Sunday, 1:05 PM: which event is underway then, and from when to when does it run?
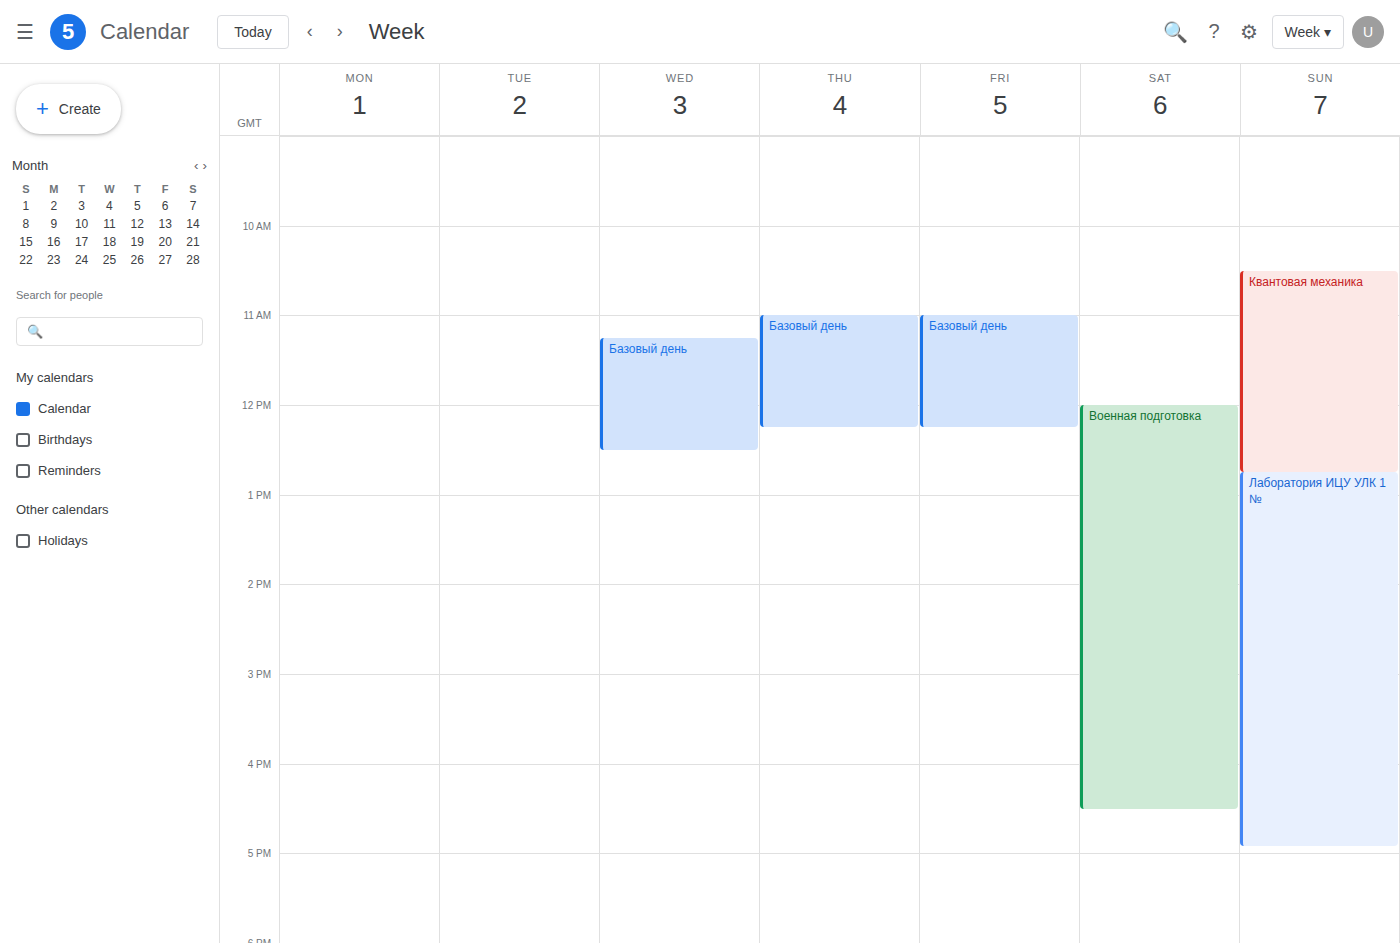
"Лаборатория ИЦУ УЛК 1 №", 12:45 PM to 4:55 PM